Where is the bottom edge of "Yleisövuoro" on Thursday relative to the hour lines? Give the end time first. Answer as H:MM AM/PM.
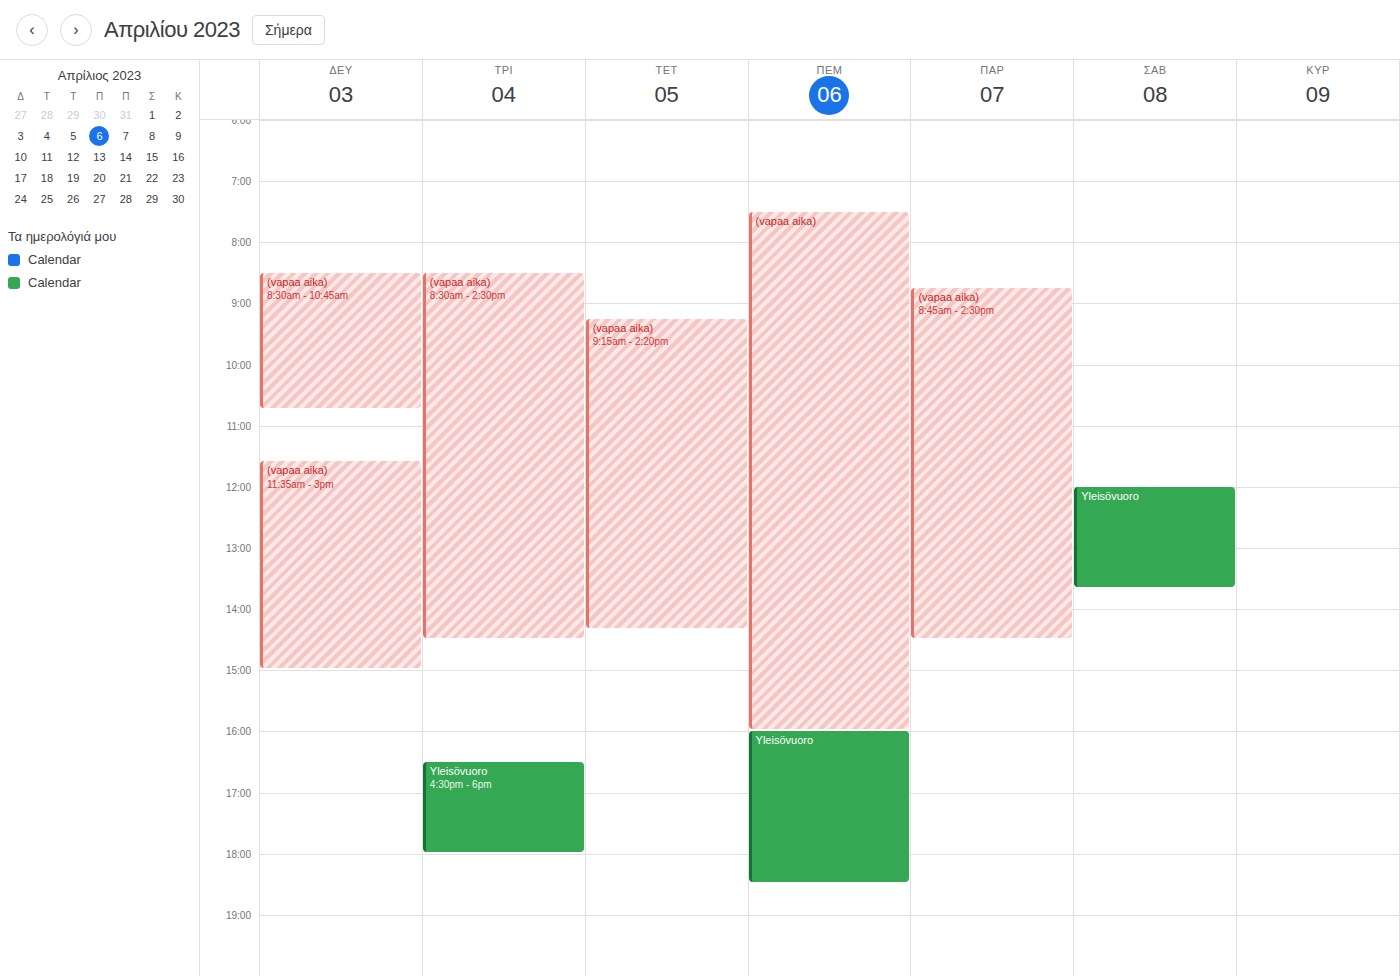
6:30 PM -- halfway between the 6 PM and 7 PM lines.